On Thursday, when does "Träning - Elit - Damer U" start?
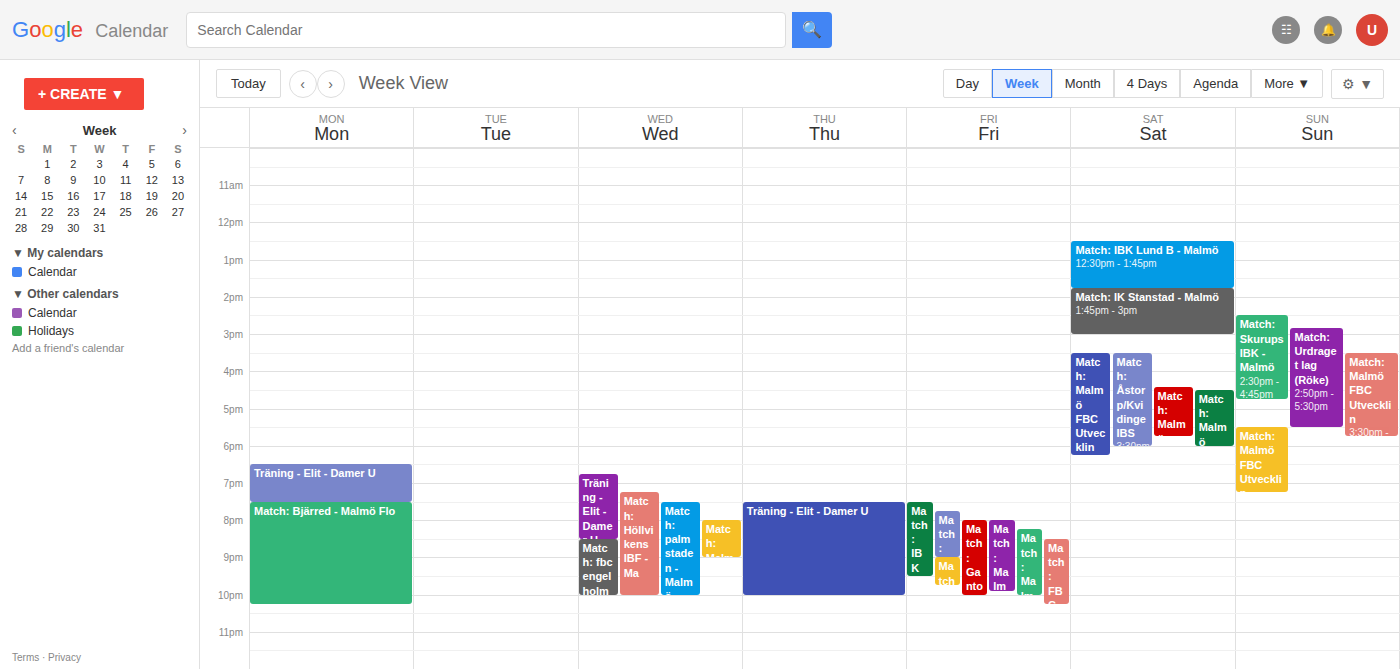
19:30